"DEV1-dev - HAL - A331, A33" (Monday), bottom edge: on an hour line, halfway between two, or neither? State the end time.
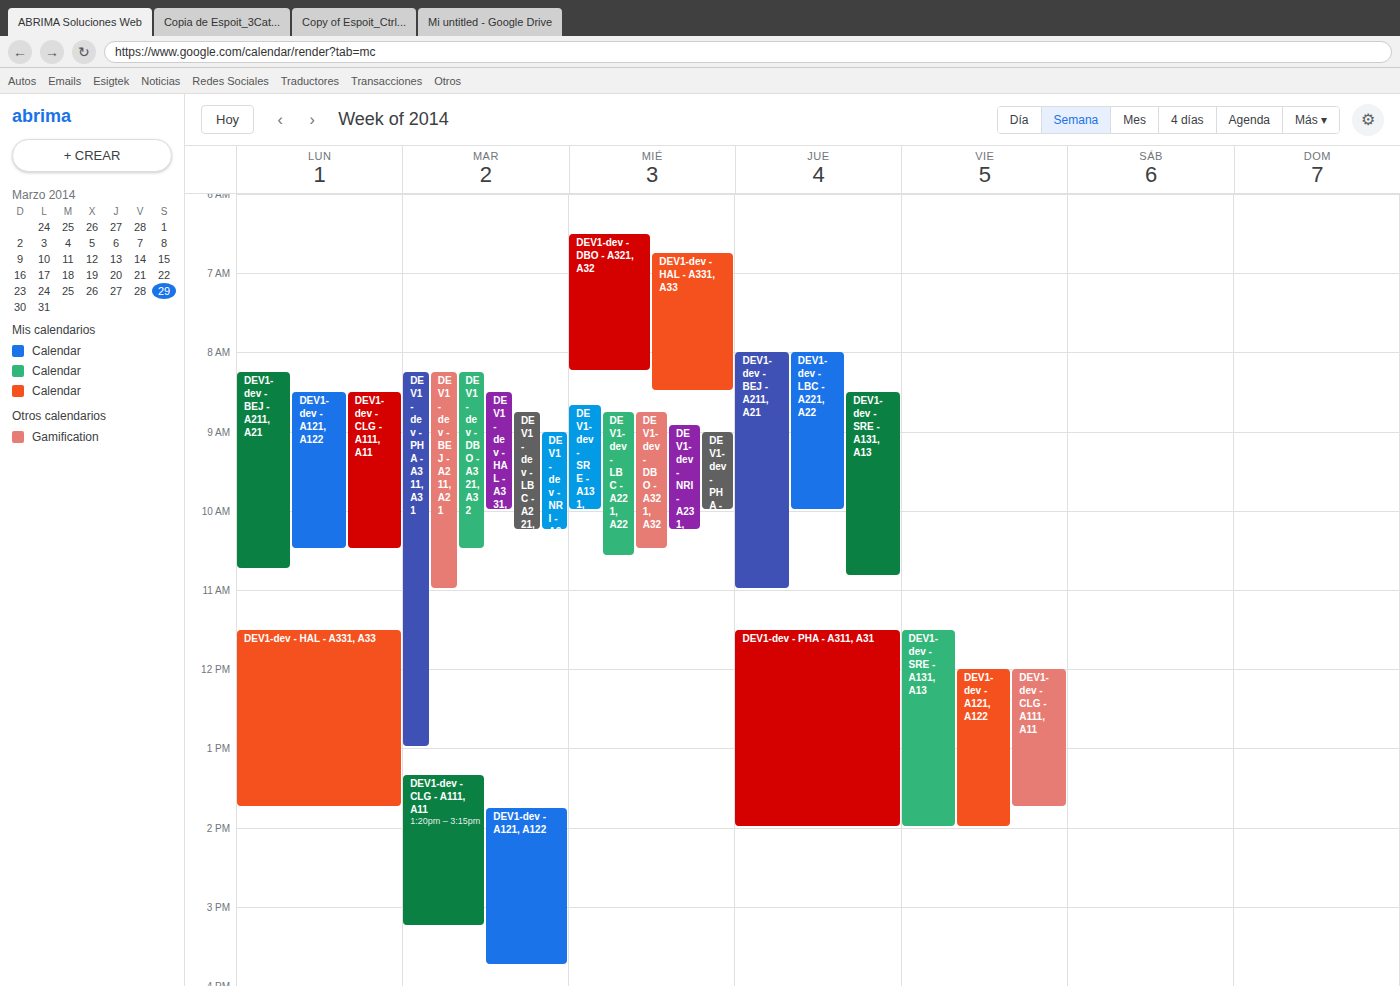
1:45 PM -- neither: three quarters of the way from the 1 PM line to the 2 PM line.